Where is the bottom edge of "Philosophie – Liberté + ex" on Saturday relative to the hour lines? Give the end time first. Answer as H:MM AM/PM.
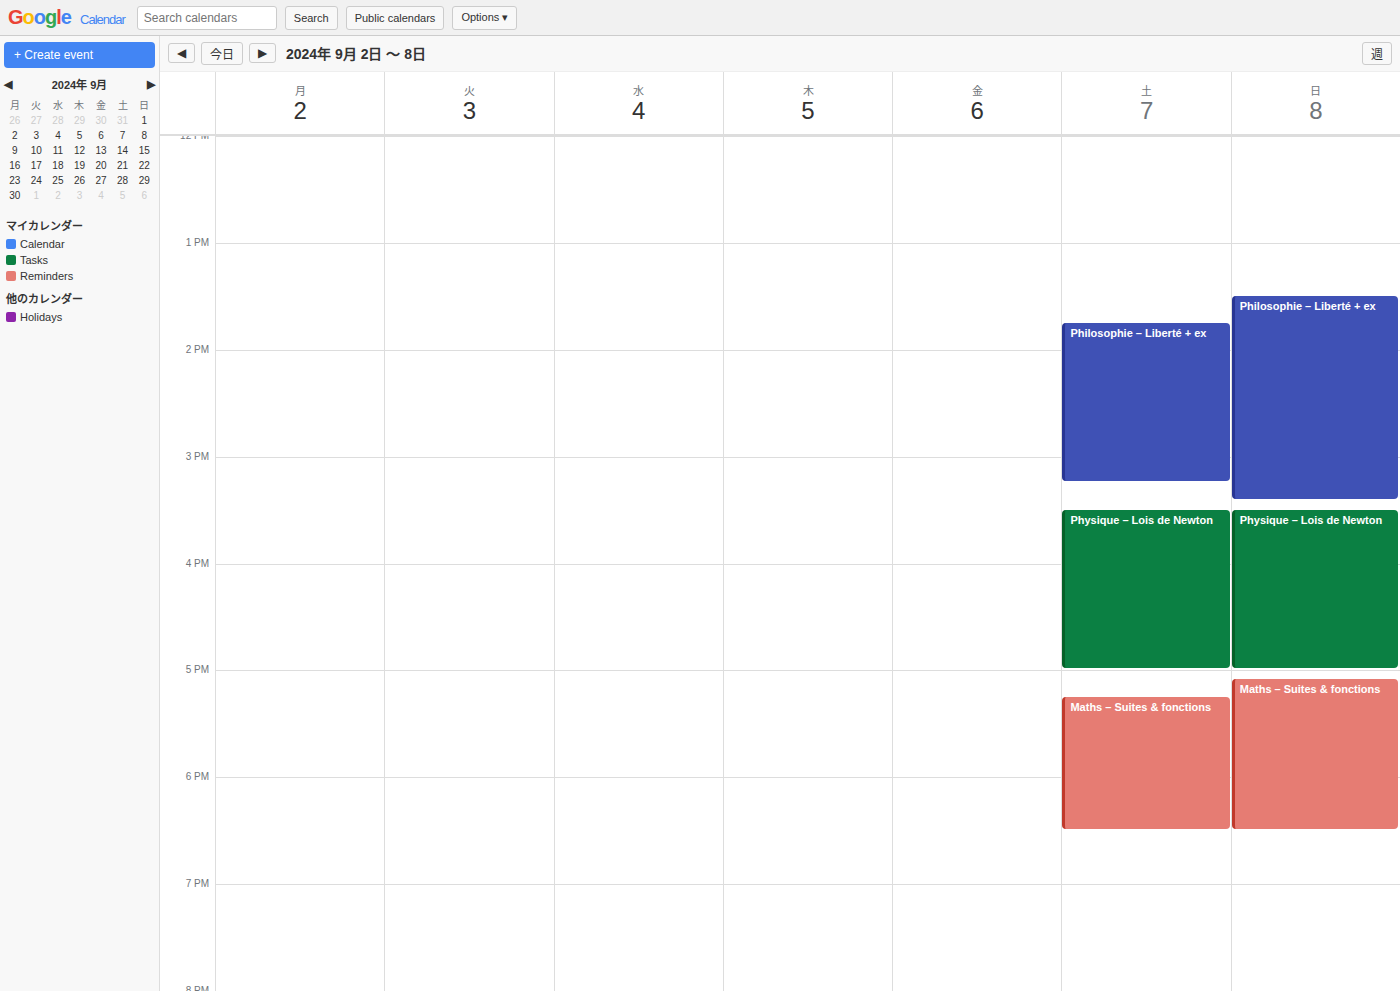
3:15 PM -- neither: a quarter of the way from the 3 PM line to the 4 PM line.